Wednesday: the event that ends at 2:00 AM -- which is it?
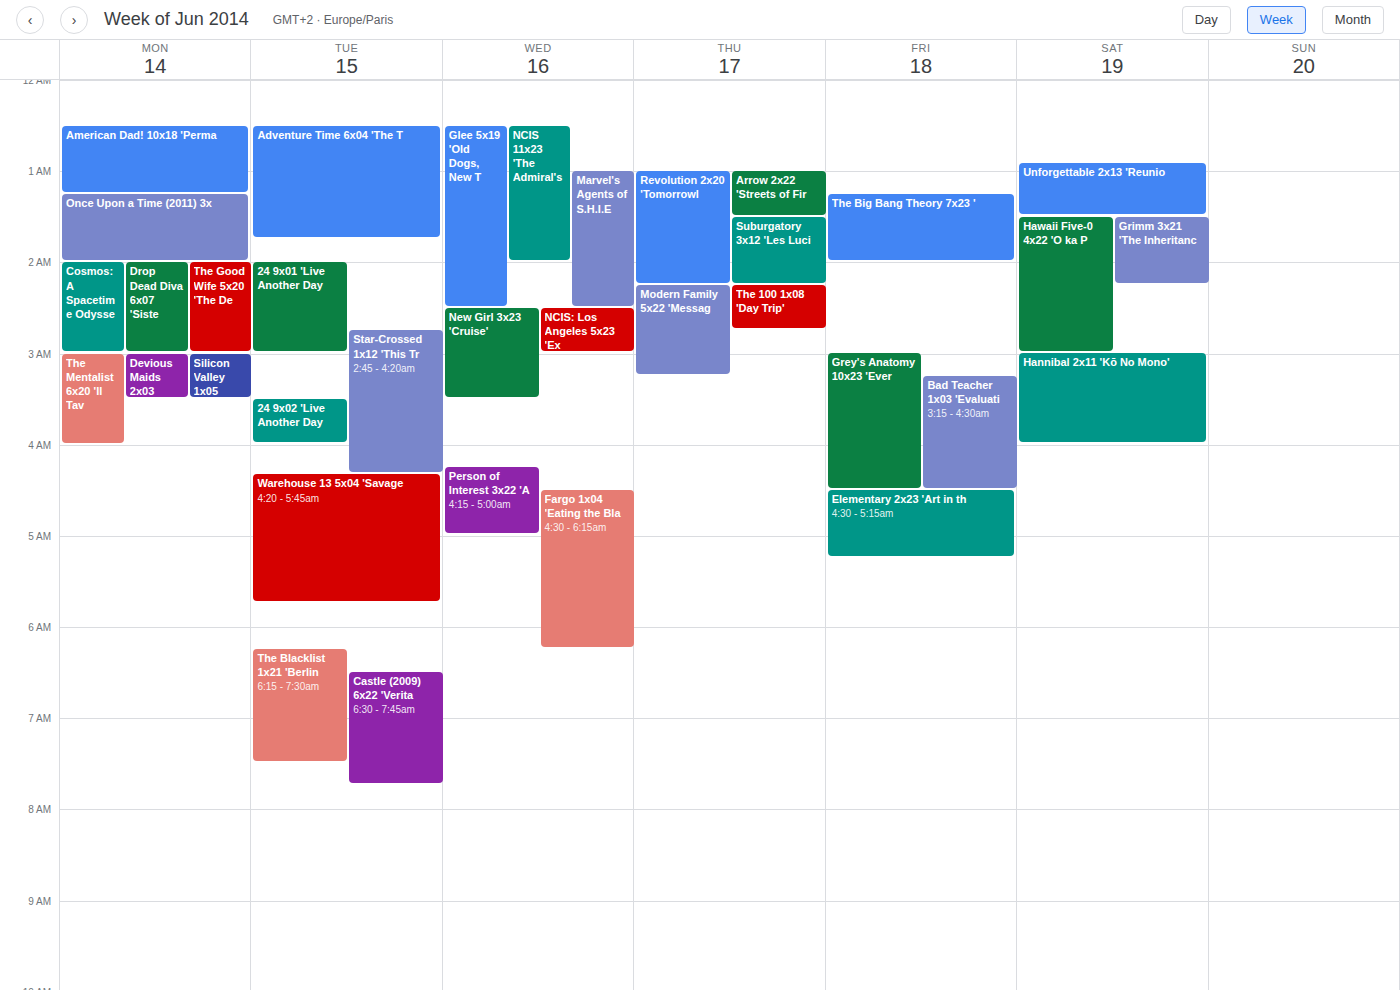
"NCIS 11x23 'The Admiral's"